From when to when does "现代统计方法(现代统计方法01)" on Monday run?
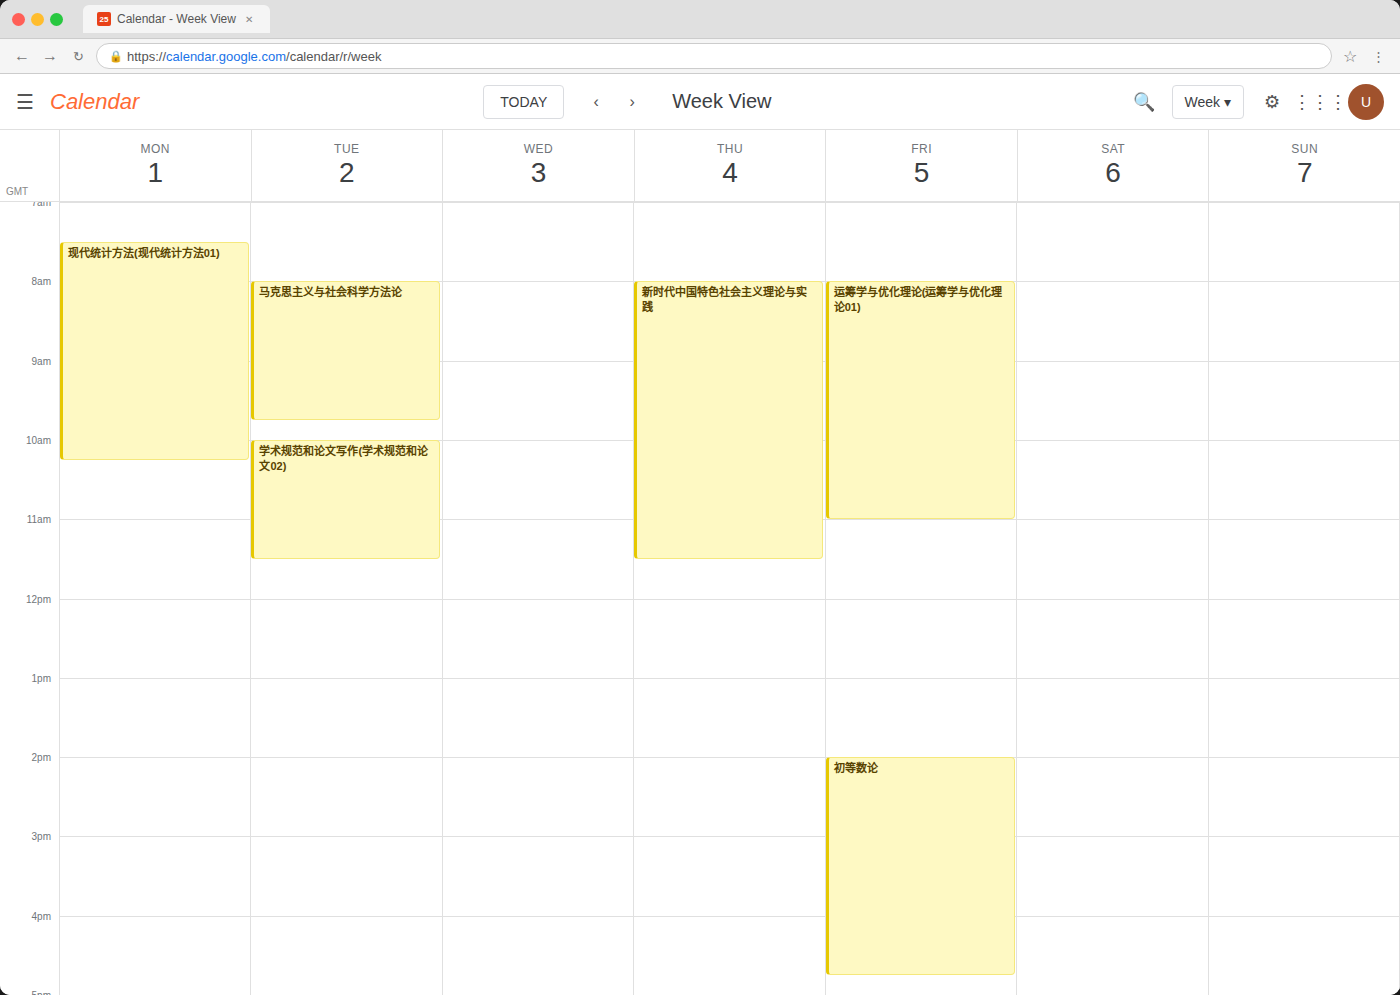
7:30 AM to 10:15 AM